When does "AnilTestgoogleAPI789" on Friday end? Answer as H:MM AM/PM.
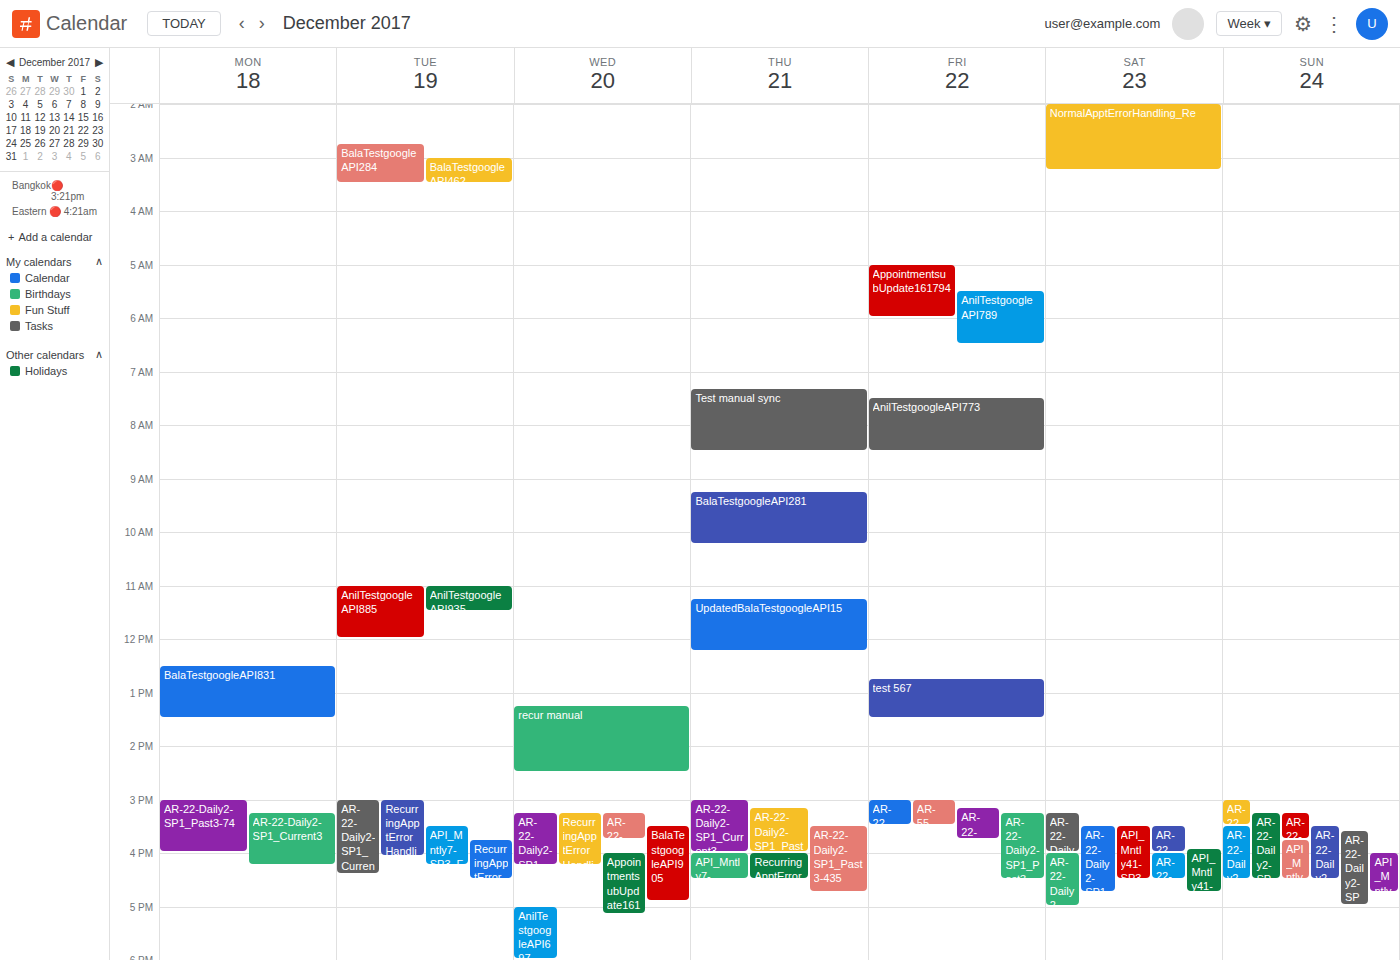
6:30 AM